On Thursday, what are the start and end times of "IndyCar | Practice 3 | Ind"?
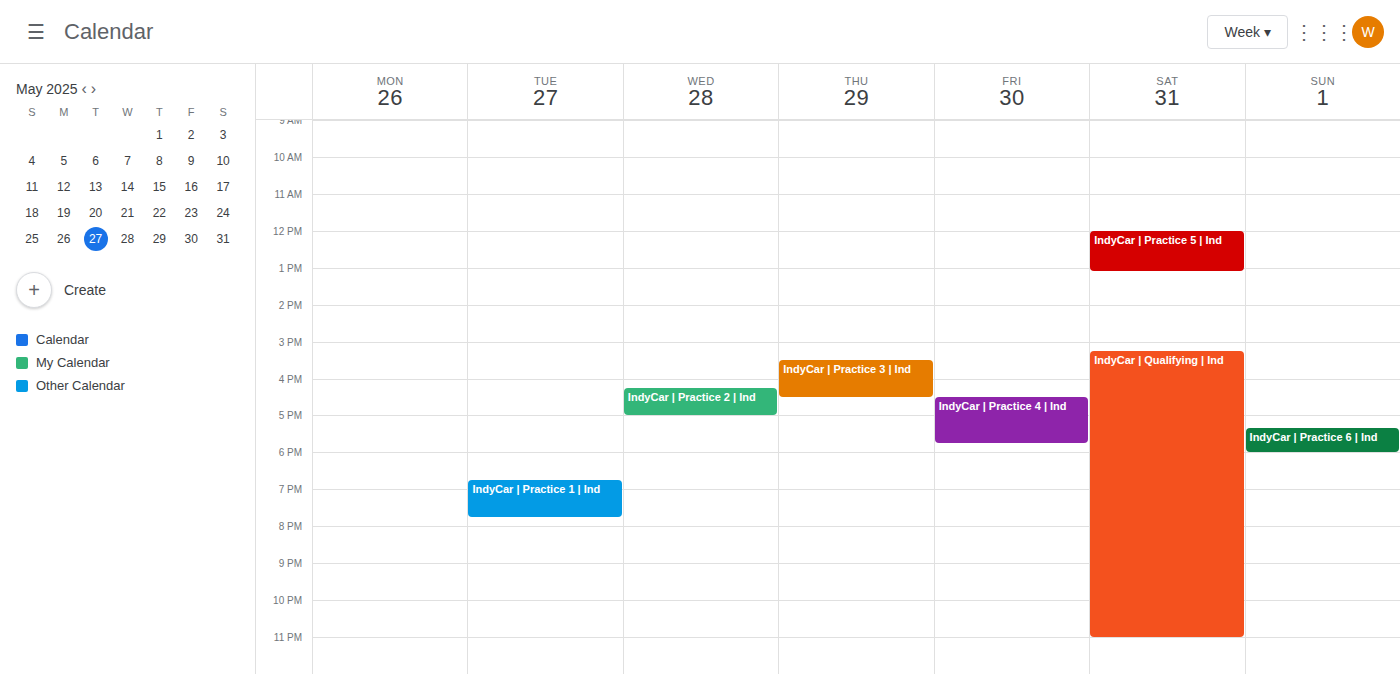
3:30 PM to 4:30 PM